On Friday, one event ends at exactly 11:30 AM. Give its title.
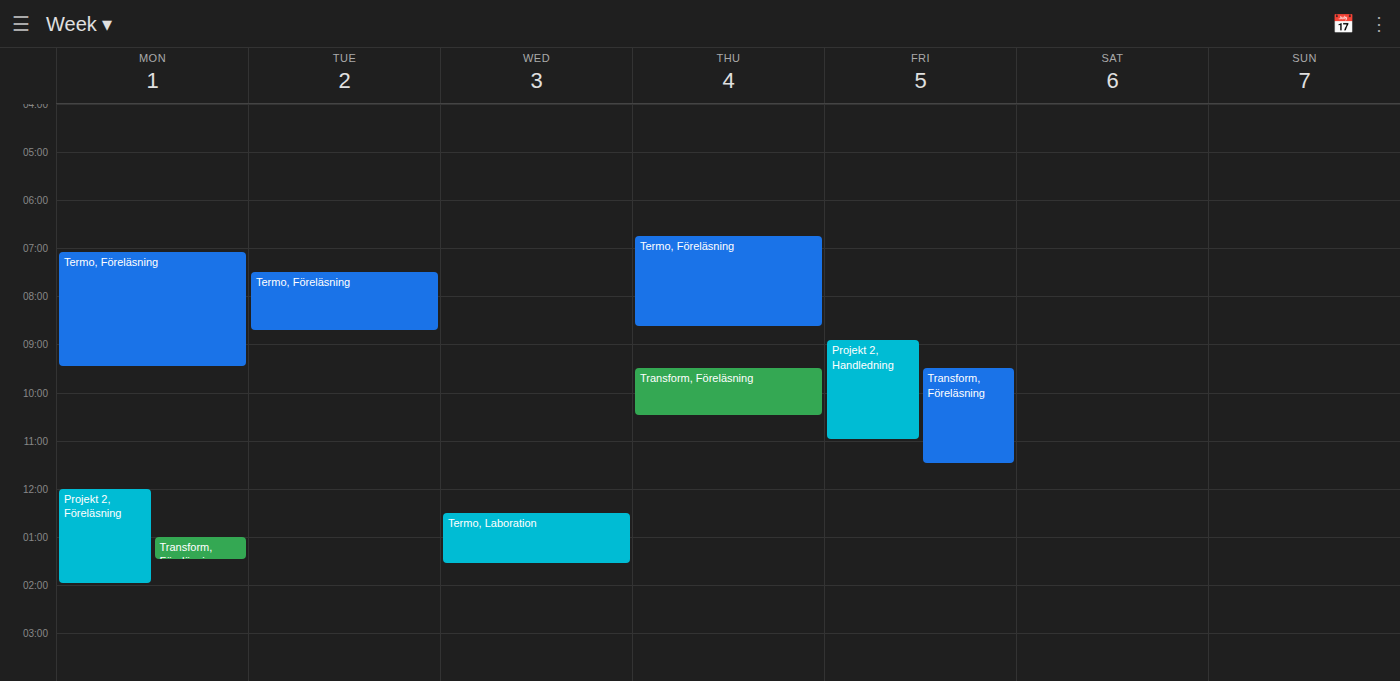
"Transform, Föreläsning"